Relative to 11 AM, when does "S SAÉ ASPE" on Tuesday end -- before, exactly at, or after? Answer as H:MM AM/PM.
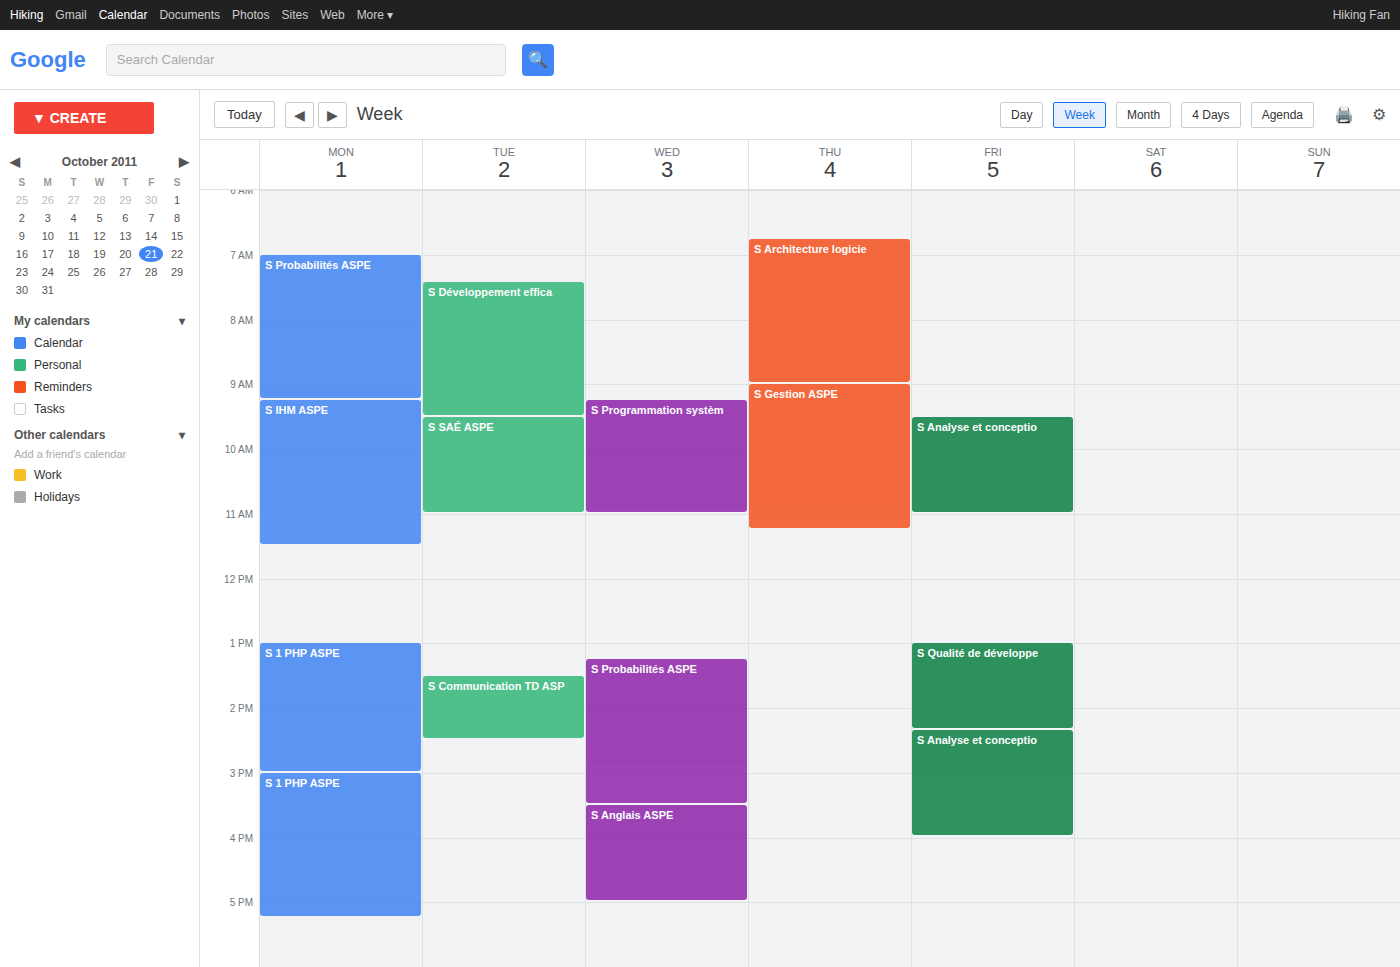
11:00 AM -- exactly at 11 AM, on the 11 AM line.